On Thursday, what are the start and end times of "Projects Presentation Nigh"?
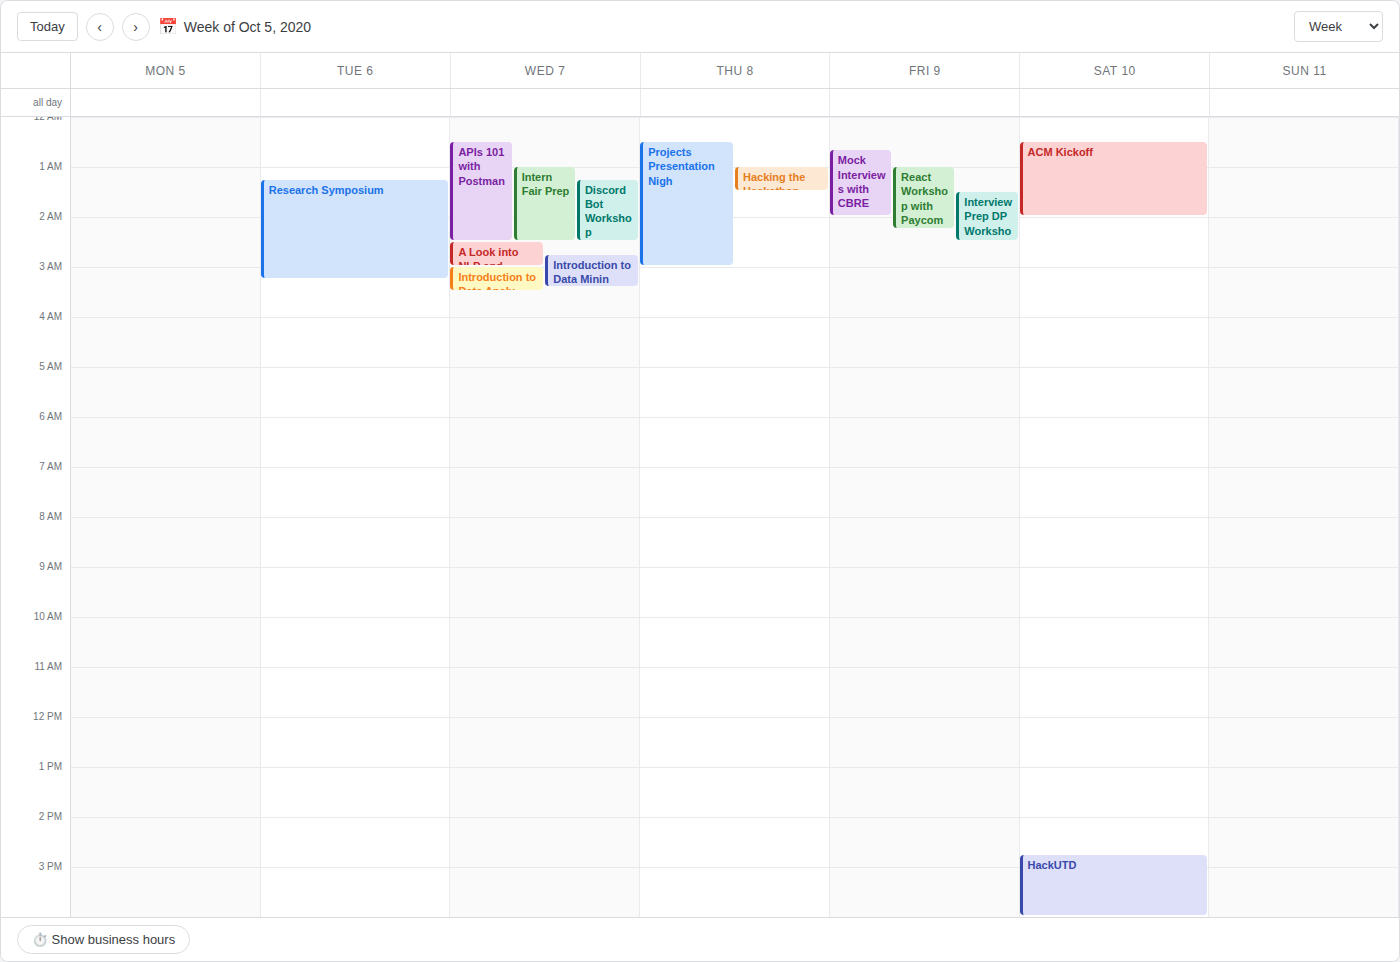
12:30 AM to 3:00 AM